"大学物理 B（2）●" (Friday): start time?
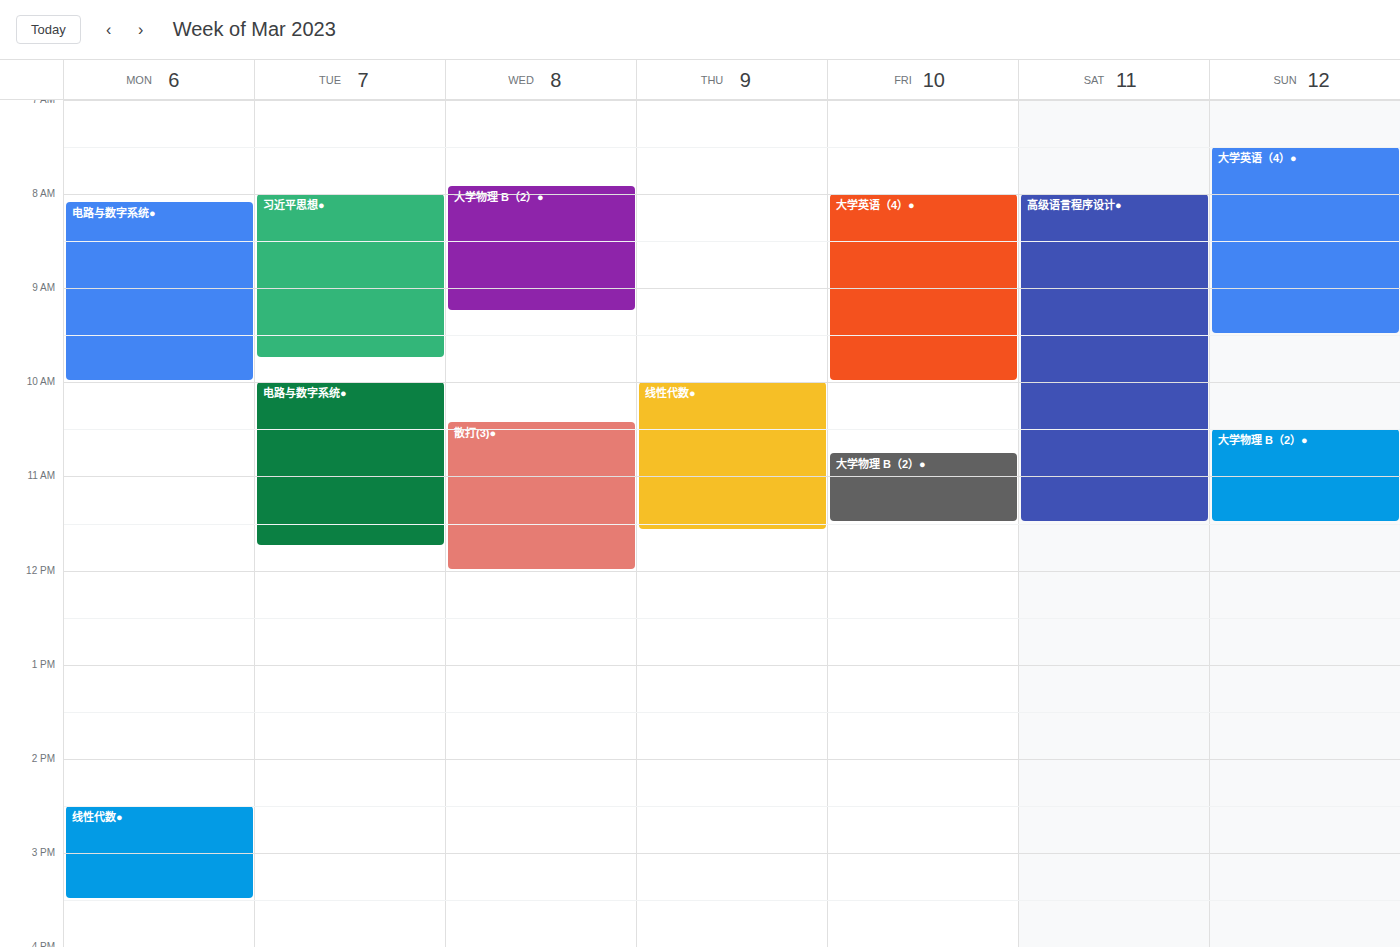
10:45 AM